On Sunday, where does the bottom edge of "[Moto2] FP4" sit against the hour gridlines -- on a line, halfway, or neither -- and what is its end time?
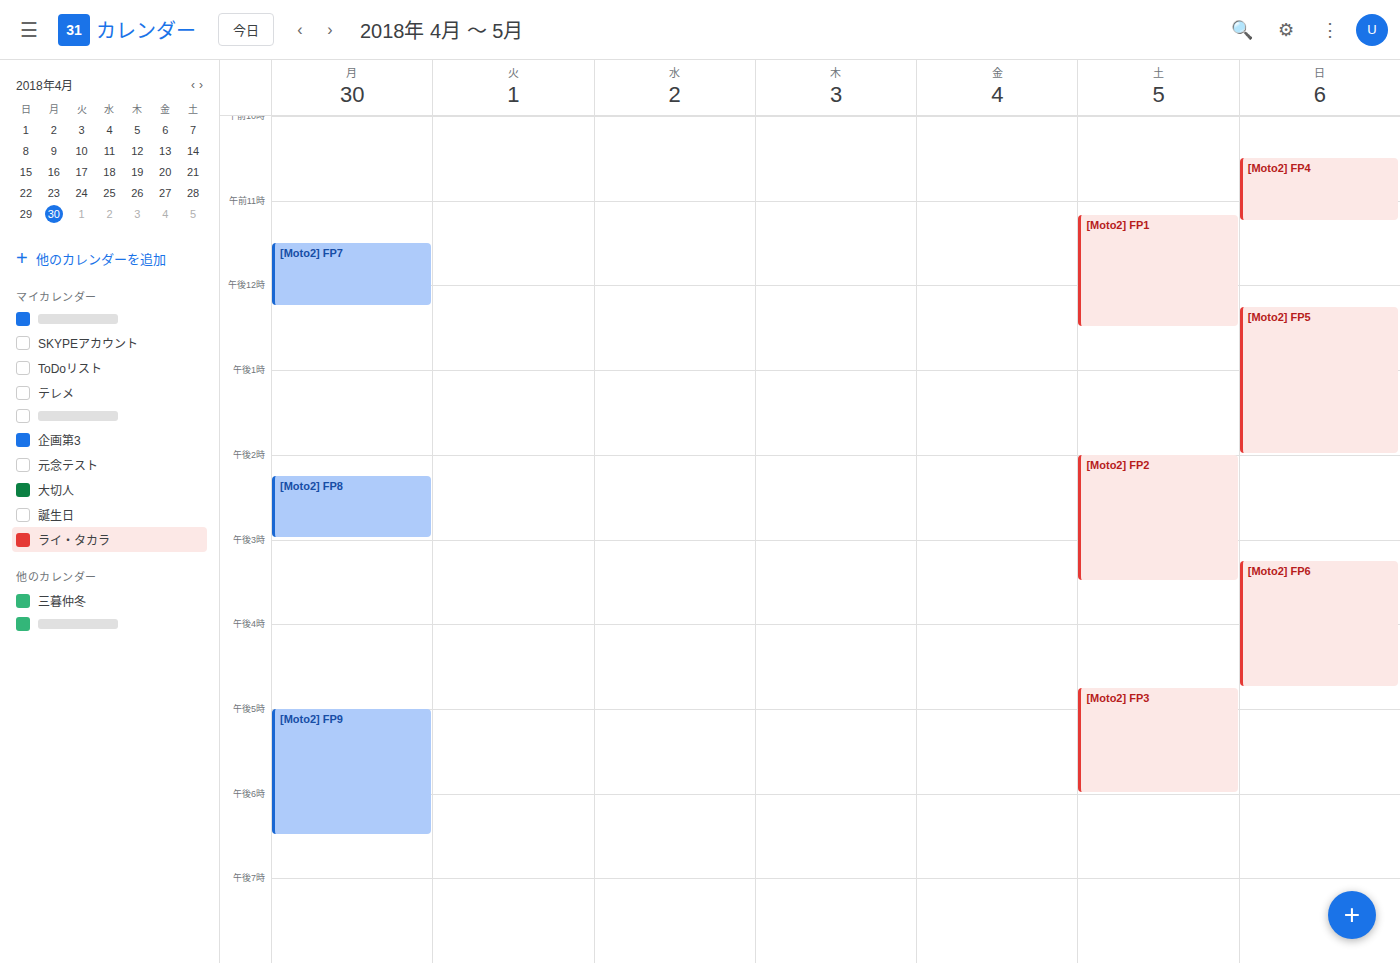
11:15 AM -- neither: a quarter of the way from the 11 AM line to the 12 PM line.